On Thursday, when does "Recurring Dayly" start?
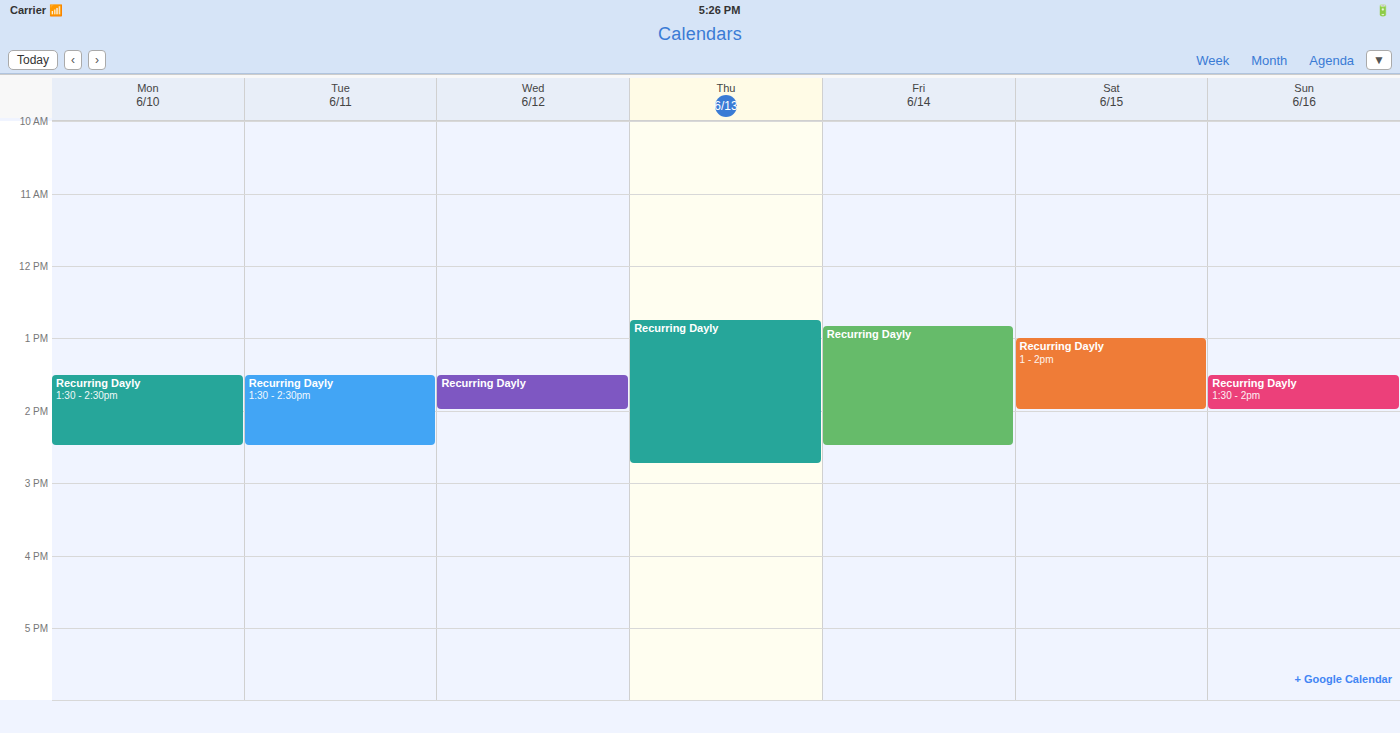
12:45 PM